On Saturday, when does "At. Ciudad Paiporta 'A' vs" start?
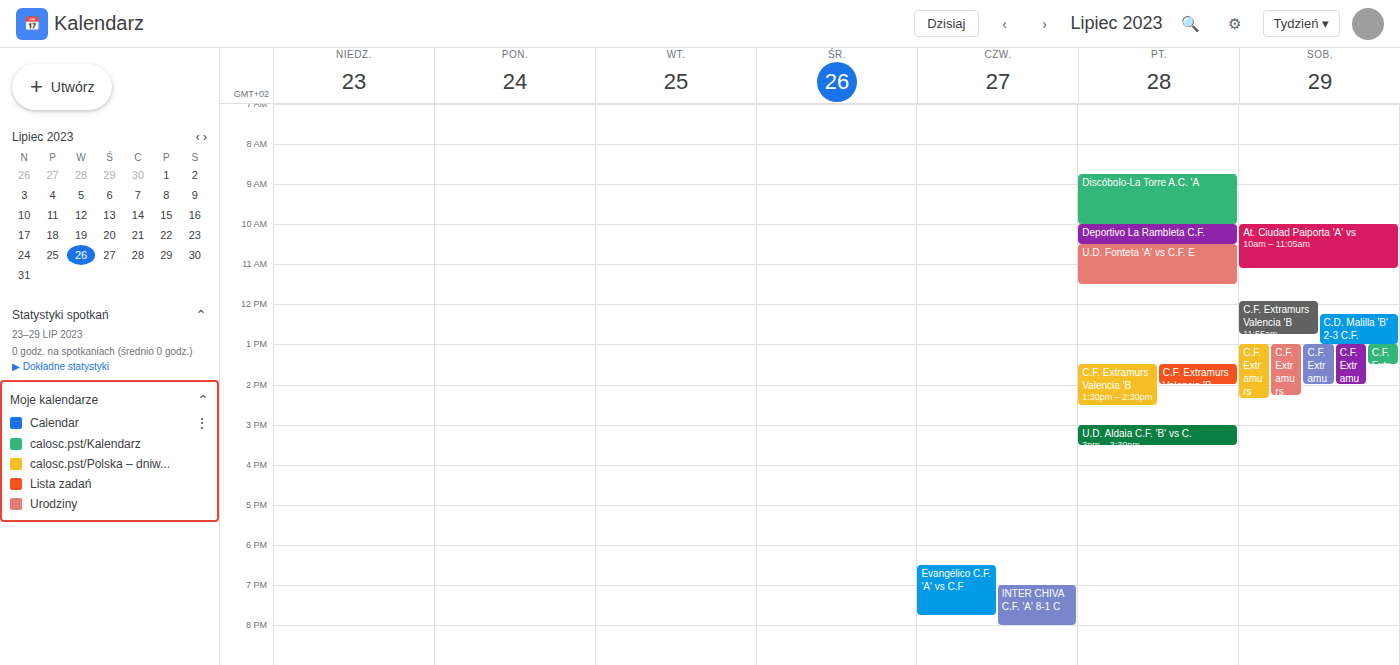
10:00